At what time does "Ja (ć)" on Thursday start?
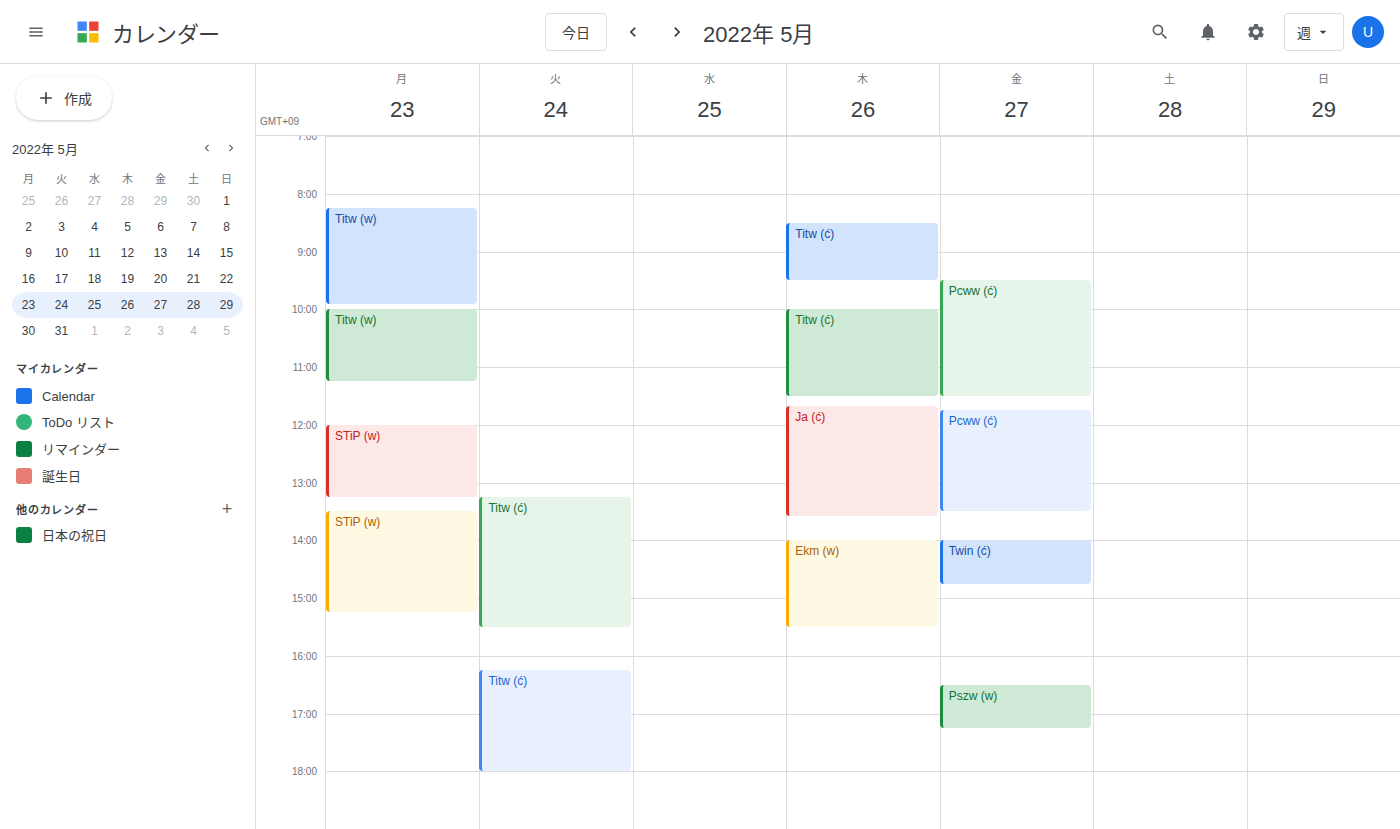
11:40 AM